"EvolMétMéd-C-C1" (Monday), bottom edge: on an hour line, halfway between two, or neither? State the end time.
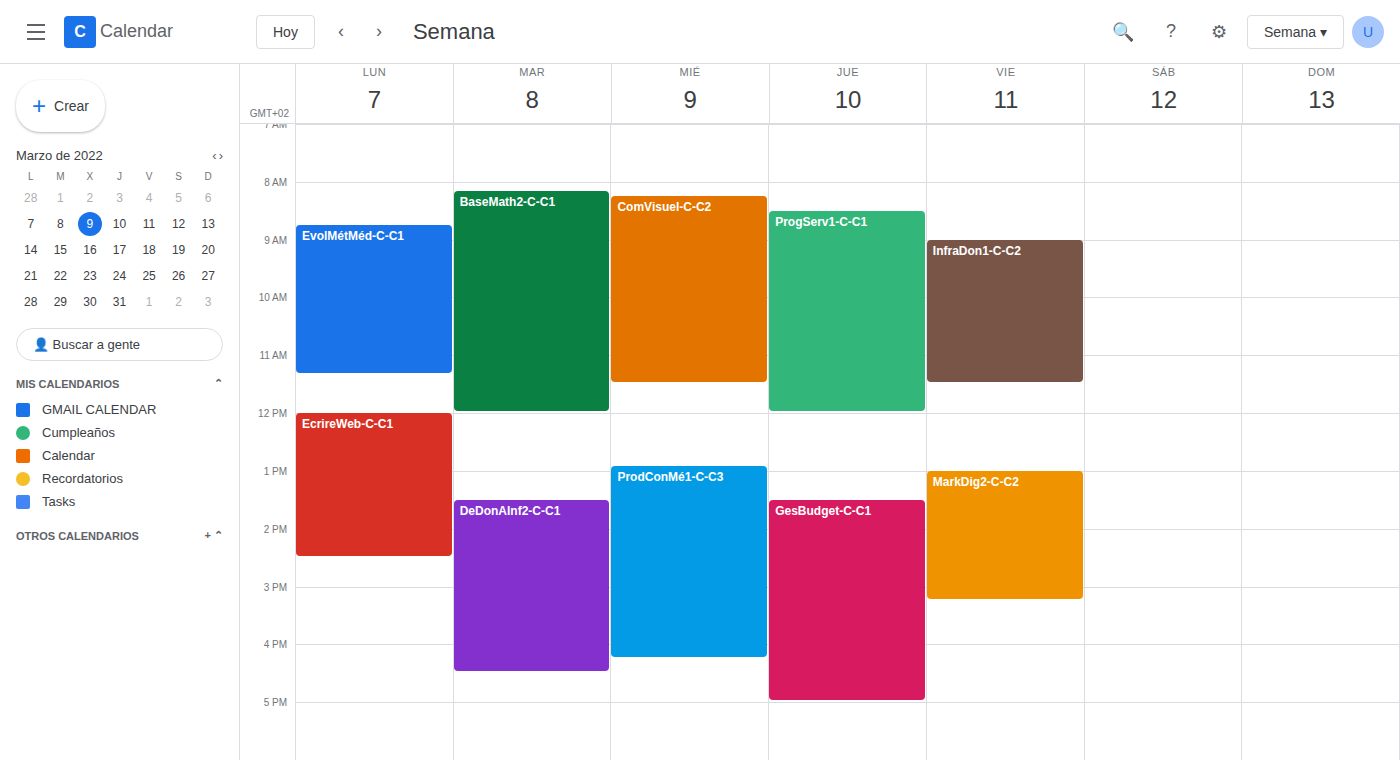
11:20 AM -- neither: 20 minutes below the 11 AM line and 40 minutes above the 12 PM line.